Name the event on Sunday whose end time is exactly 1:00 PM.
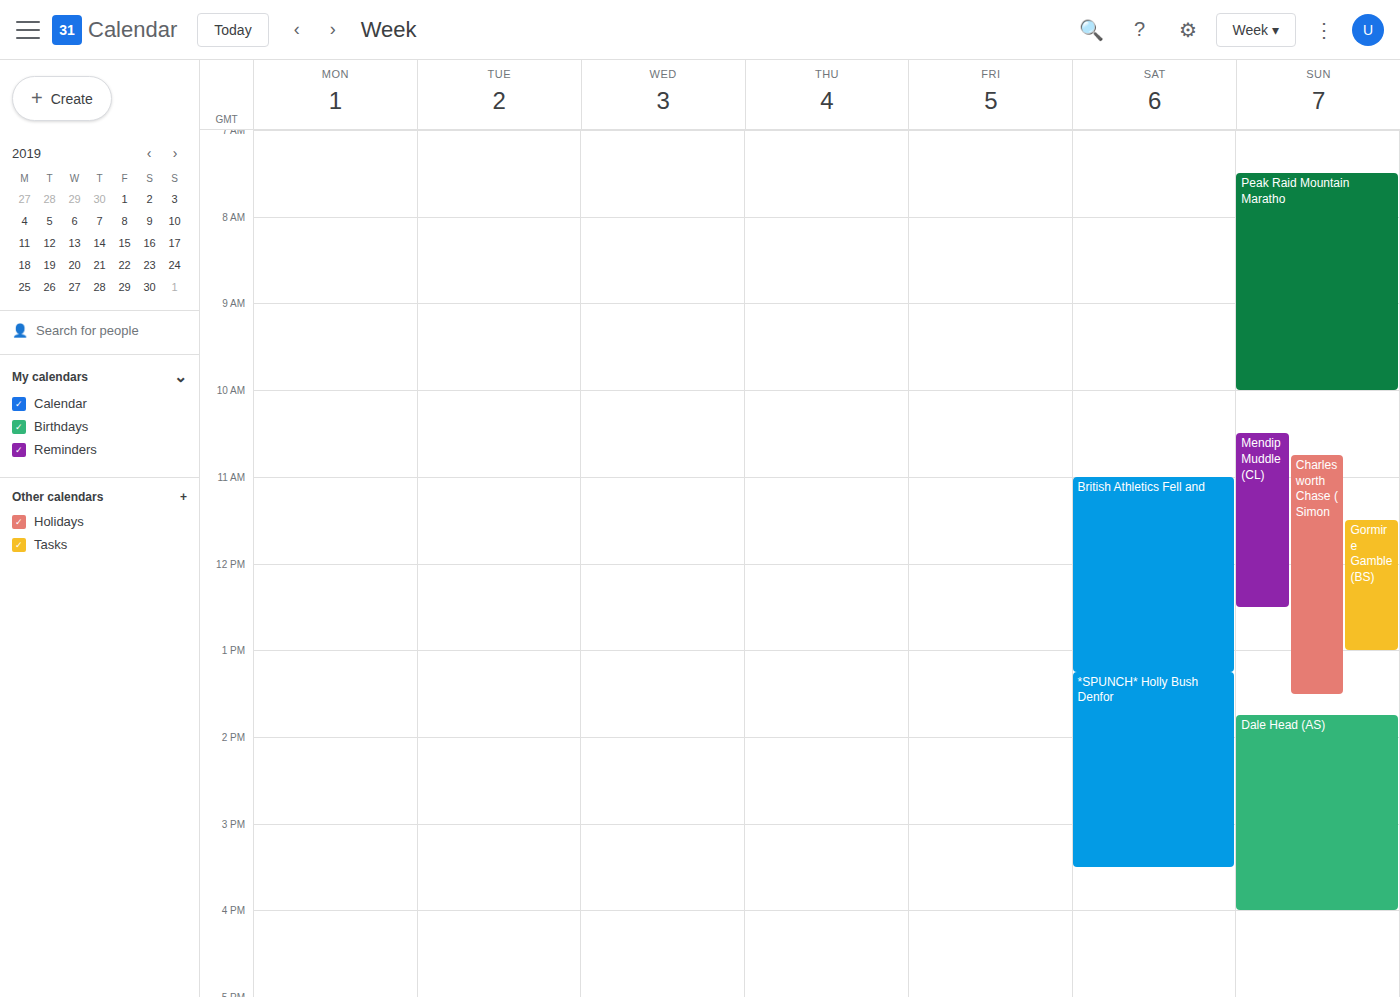
"Gormire Gamble (BS)"